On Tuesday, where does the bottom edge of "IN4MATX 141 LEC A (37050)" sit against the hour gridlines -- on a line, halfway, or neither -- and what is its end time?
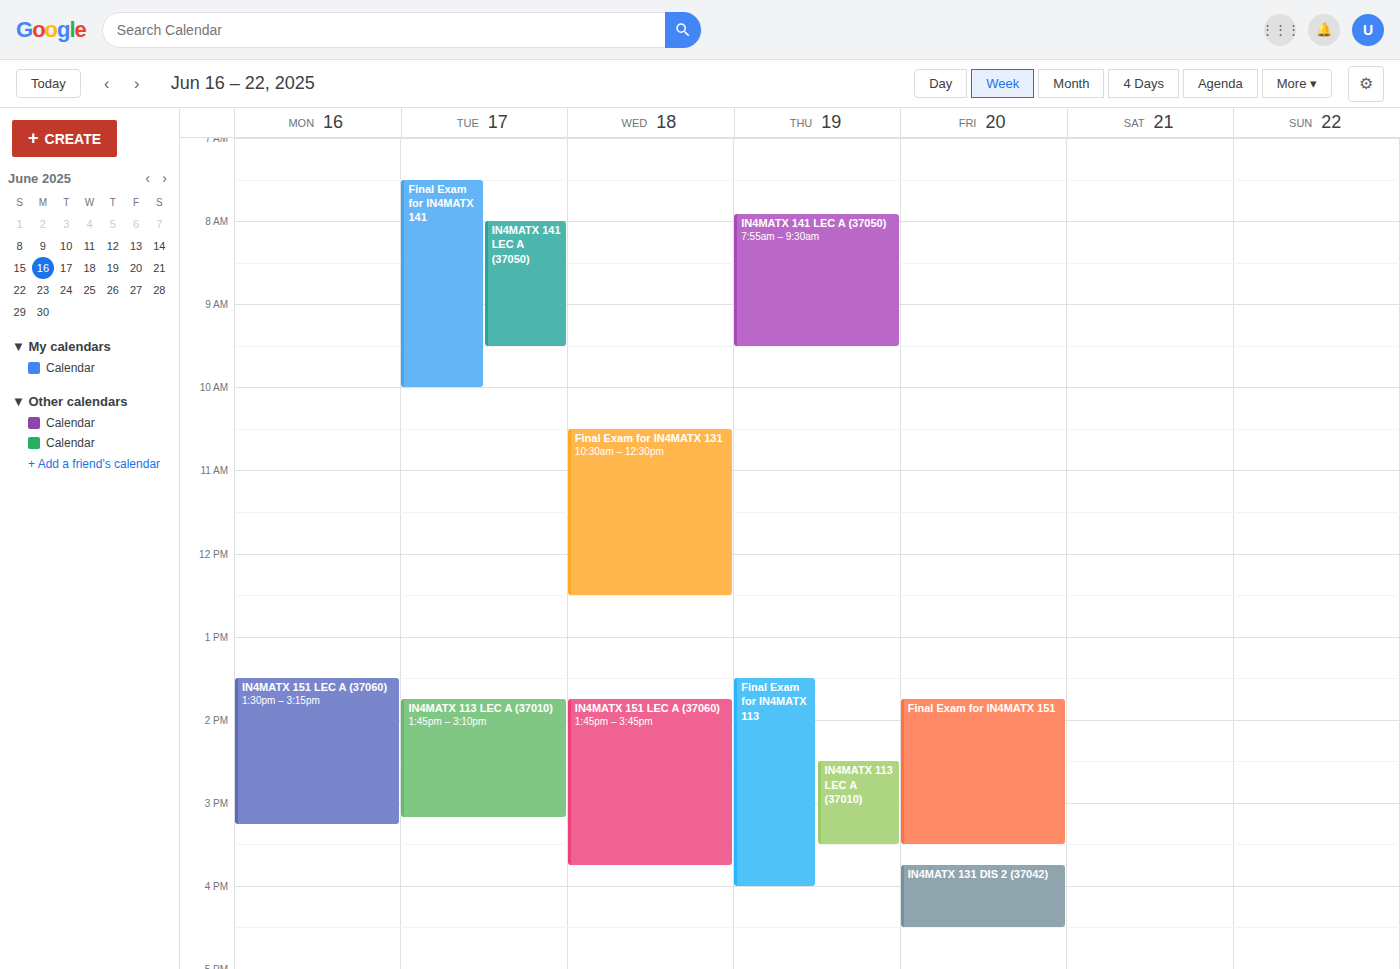
9:30 AM -- halfway between the 9 AM and 10 AM lines.